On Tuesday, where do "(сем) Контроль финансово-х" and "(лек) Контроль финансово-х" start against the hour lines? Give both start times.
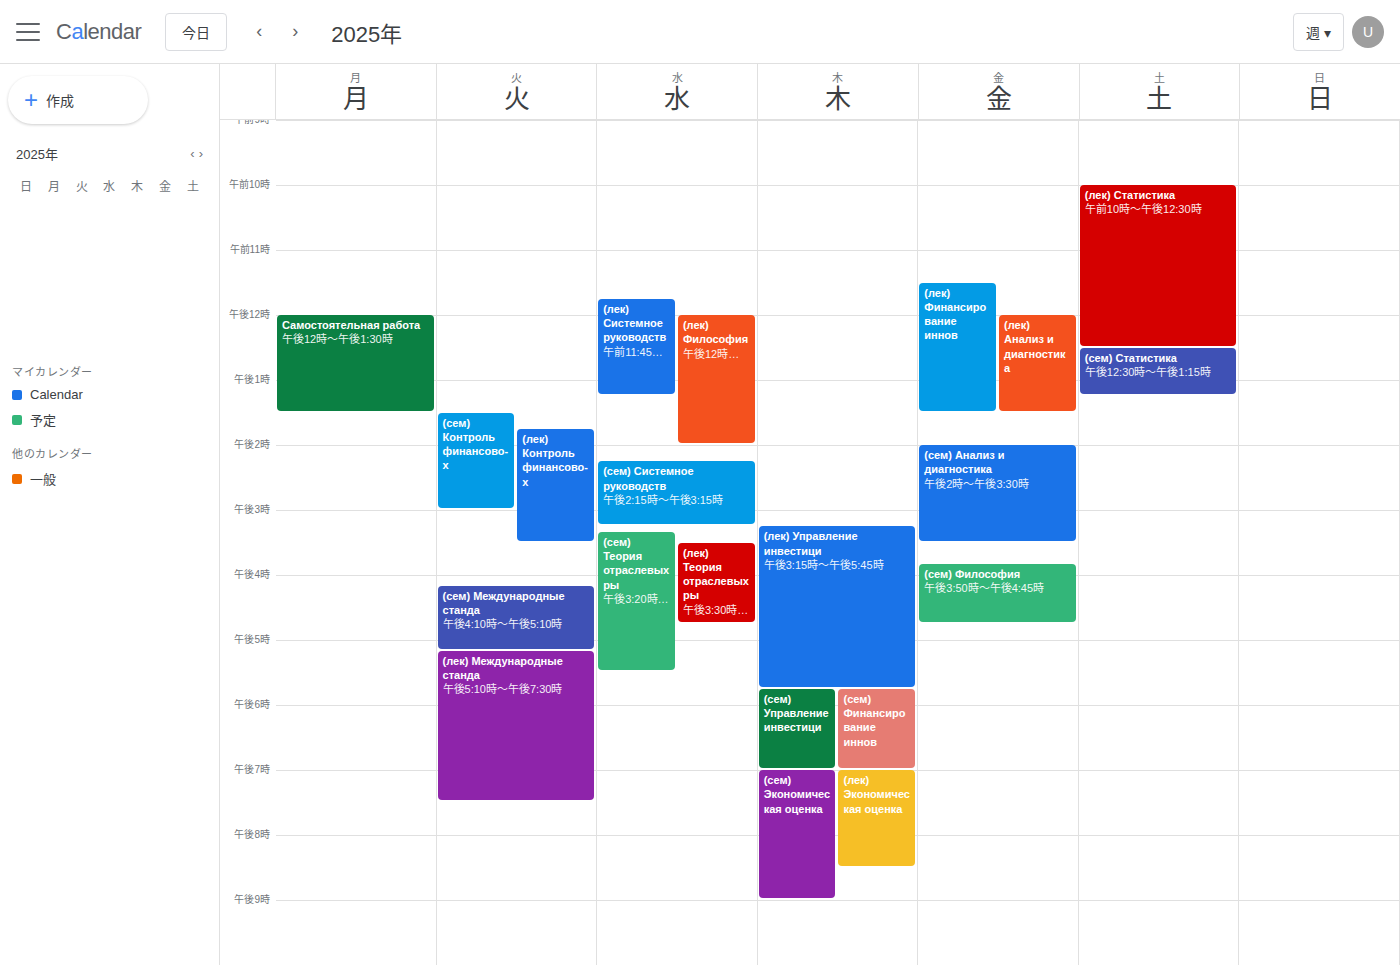
"(сем) Контроль финансово-х": 1:30 PM, halfway between the 1 PM and 2 PM lines. "(лек) Контроль финансово-х": 1:45 PM, neither: three quarters of the way from the 1 PM line to the 2 PM line.